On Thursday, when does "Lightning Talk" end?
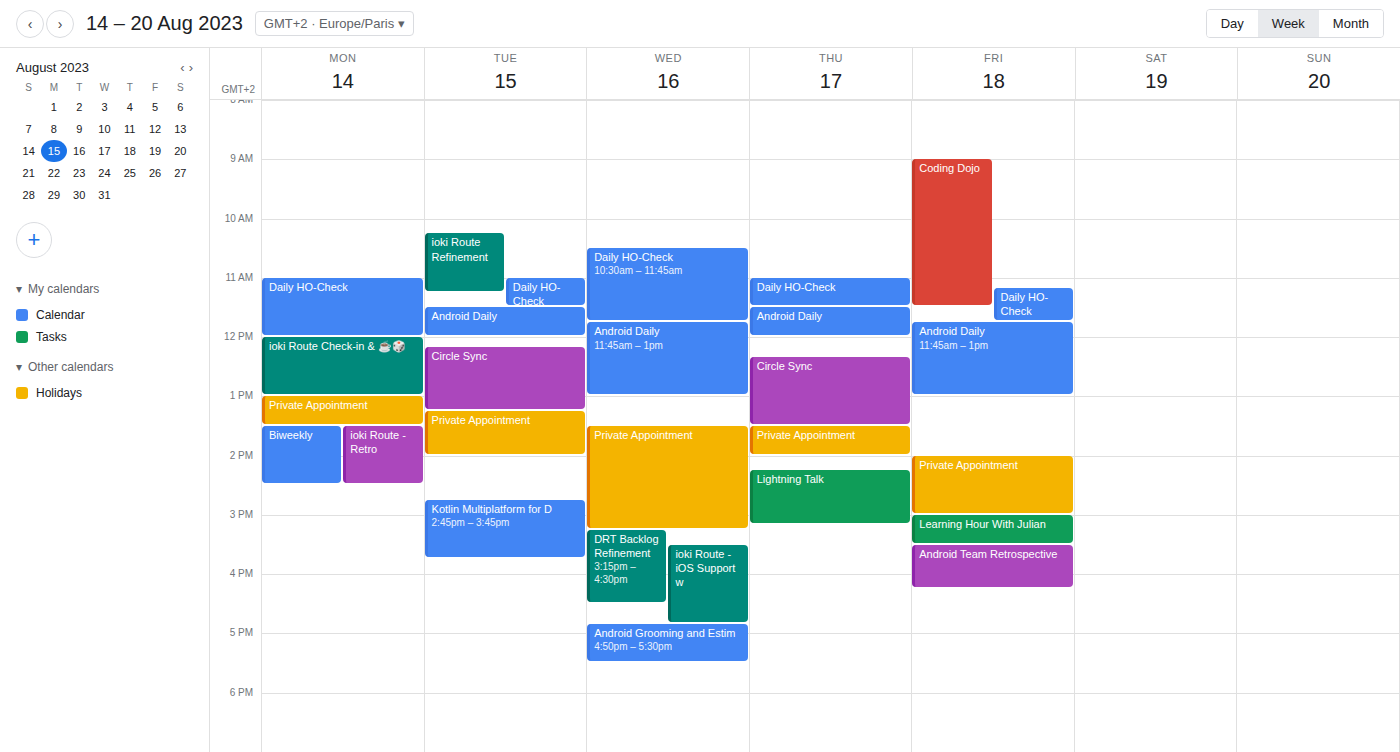
3:10 PM